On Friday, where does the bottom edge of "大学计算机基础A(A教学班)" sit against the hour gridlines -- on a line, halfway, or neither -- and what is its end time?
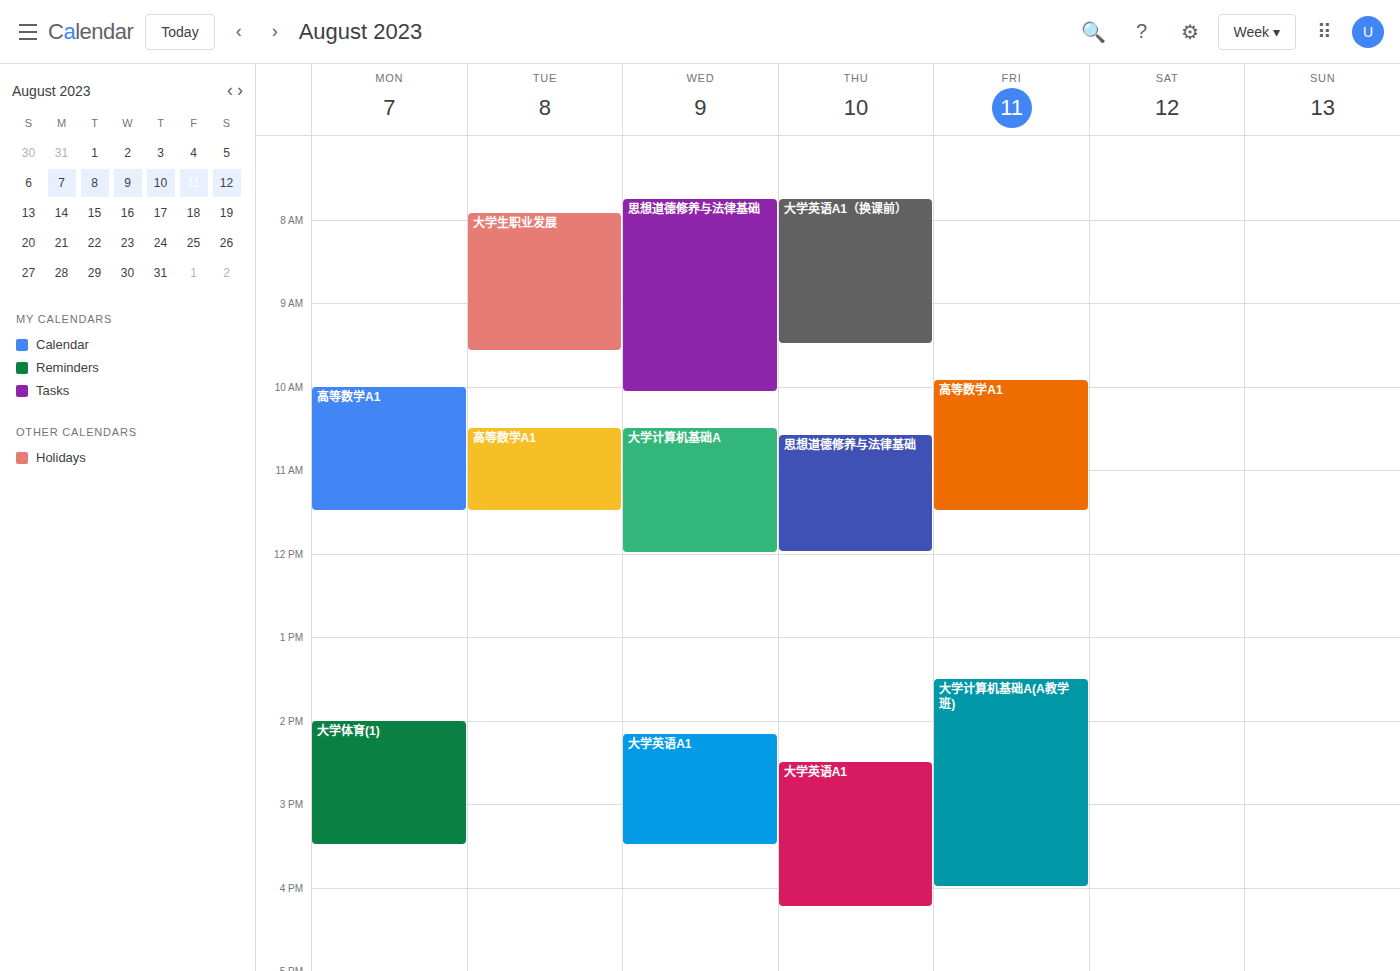
16:00 -- exactly on the 16:00 line.